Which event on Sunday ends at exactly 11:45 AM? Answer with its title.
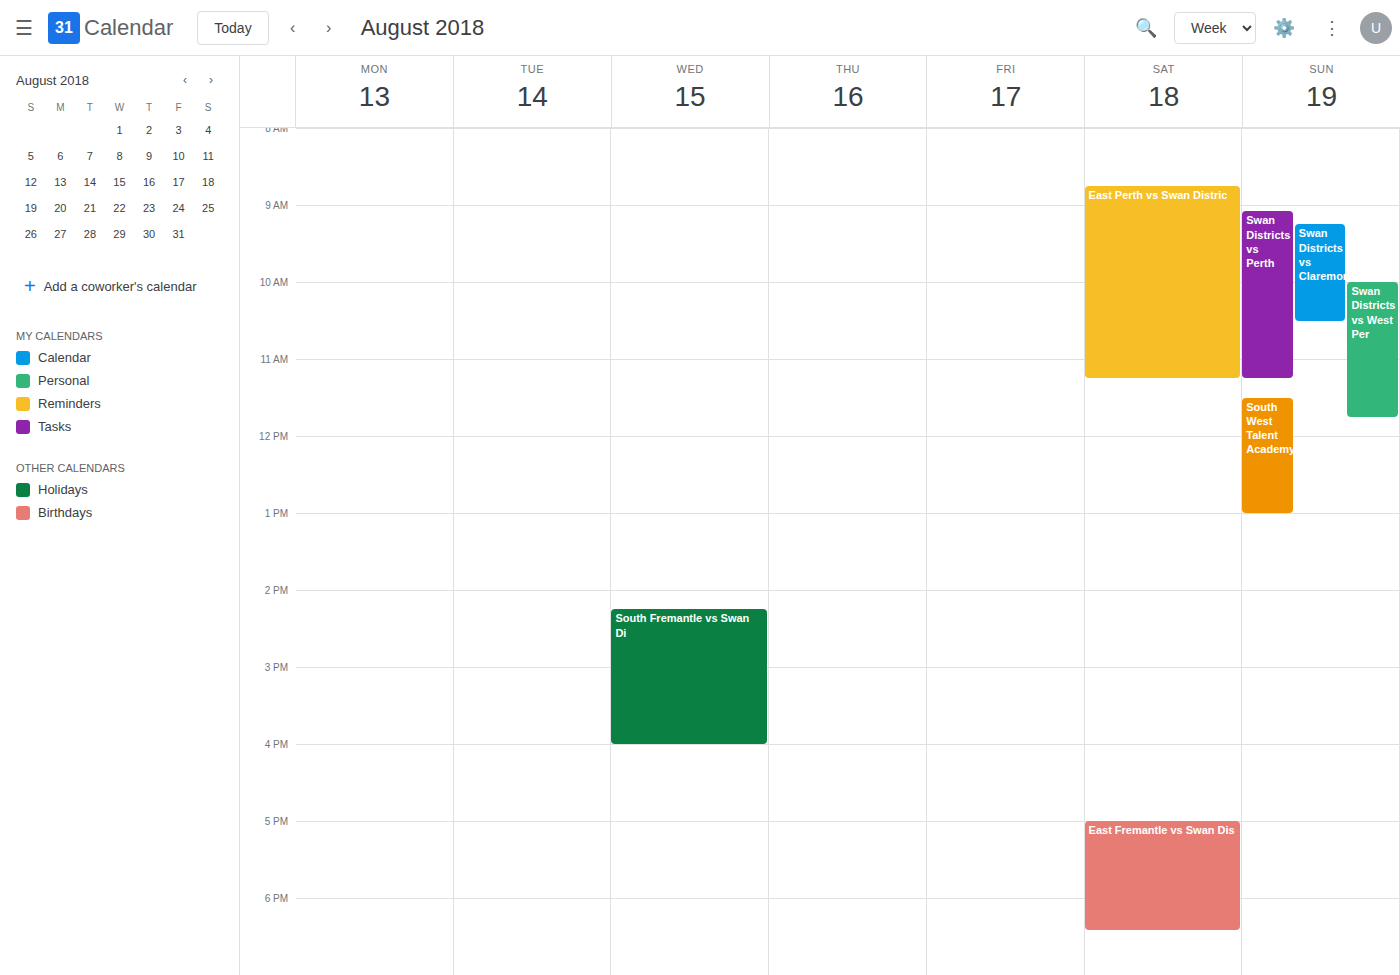
"Swan Districts vs West Per"